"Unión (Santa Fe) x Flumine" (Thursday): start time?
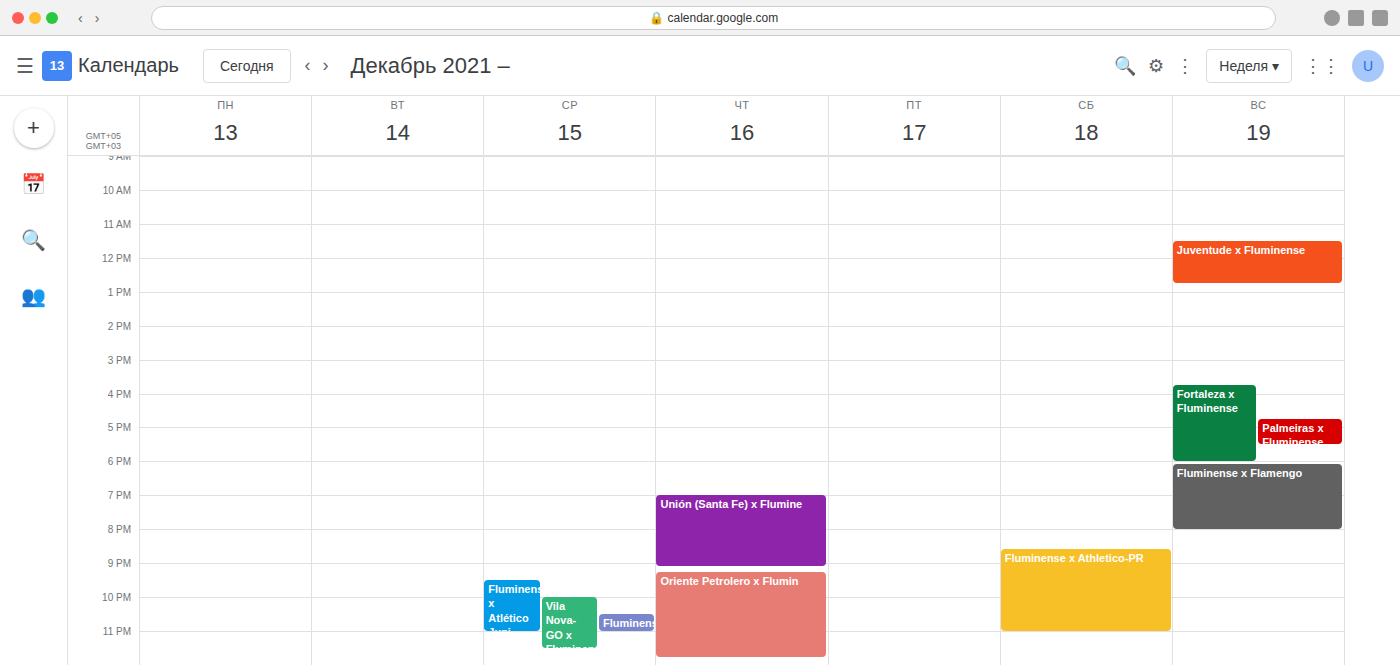
7:00 PM